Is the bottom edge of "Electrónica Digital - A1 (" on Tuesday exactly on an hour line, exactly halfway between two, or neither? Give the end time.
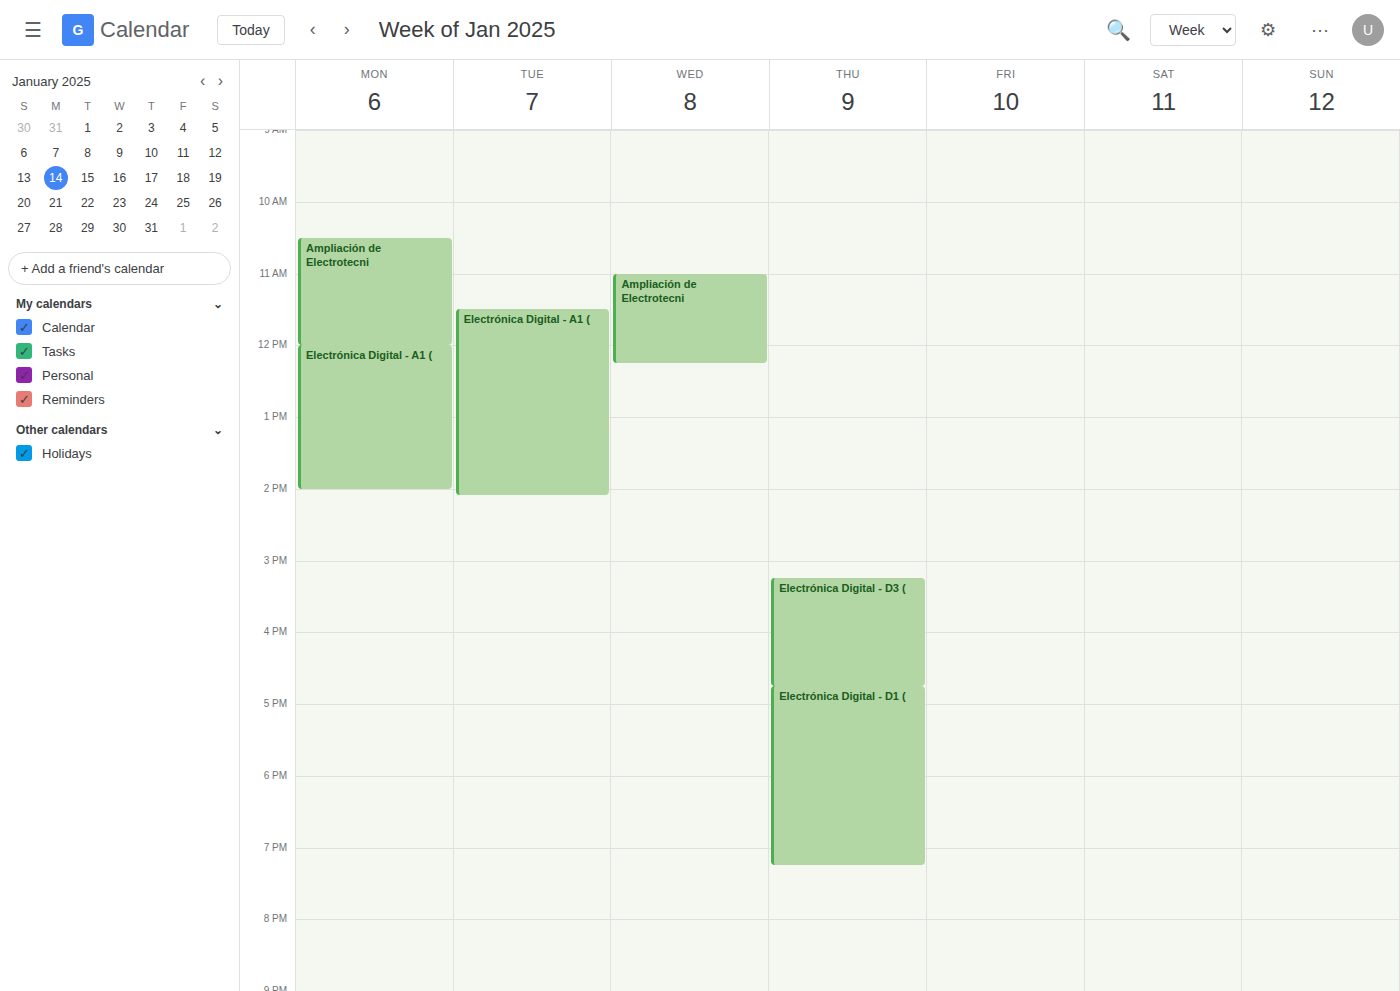
2:05 PM -- neither: 5 minutes below the 2 PM line and 55 minutes above the 3 PM line.